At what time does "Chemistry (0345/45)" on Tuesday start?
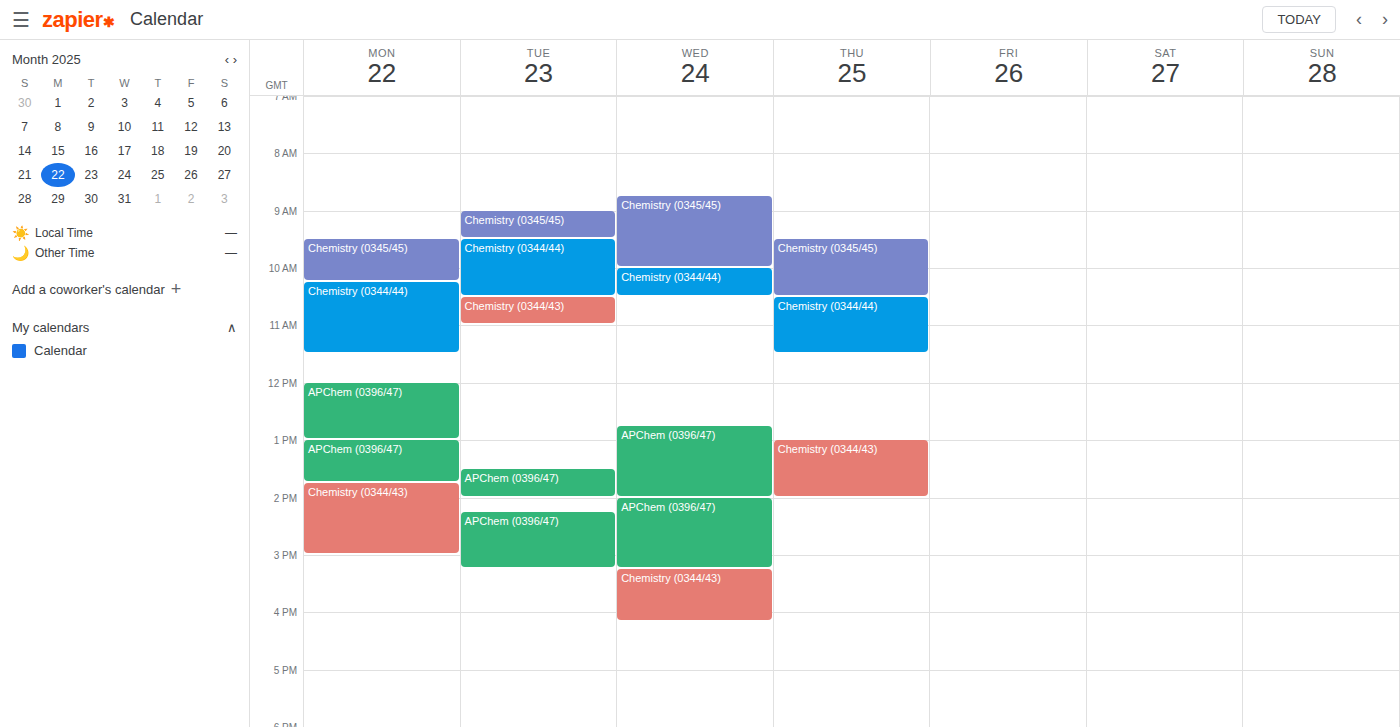
09:00